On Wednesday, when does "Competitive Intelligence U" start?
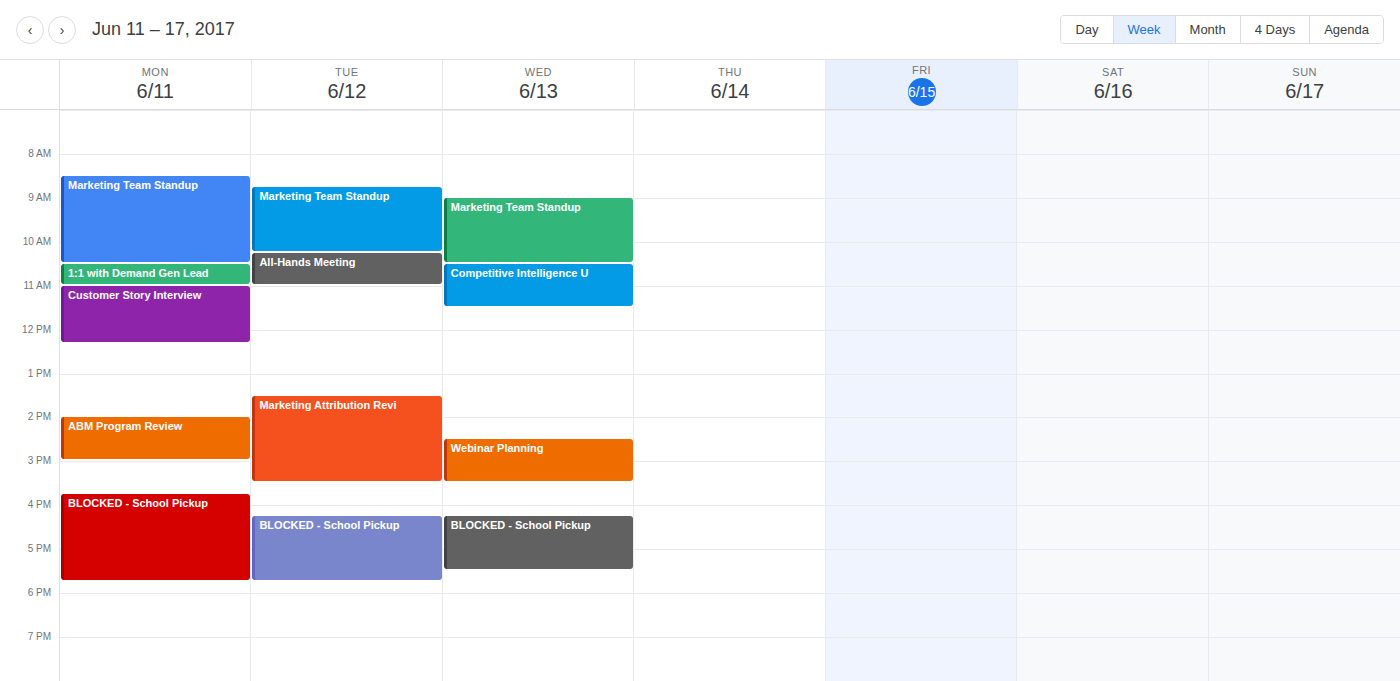
10:30 AM